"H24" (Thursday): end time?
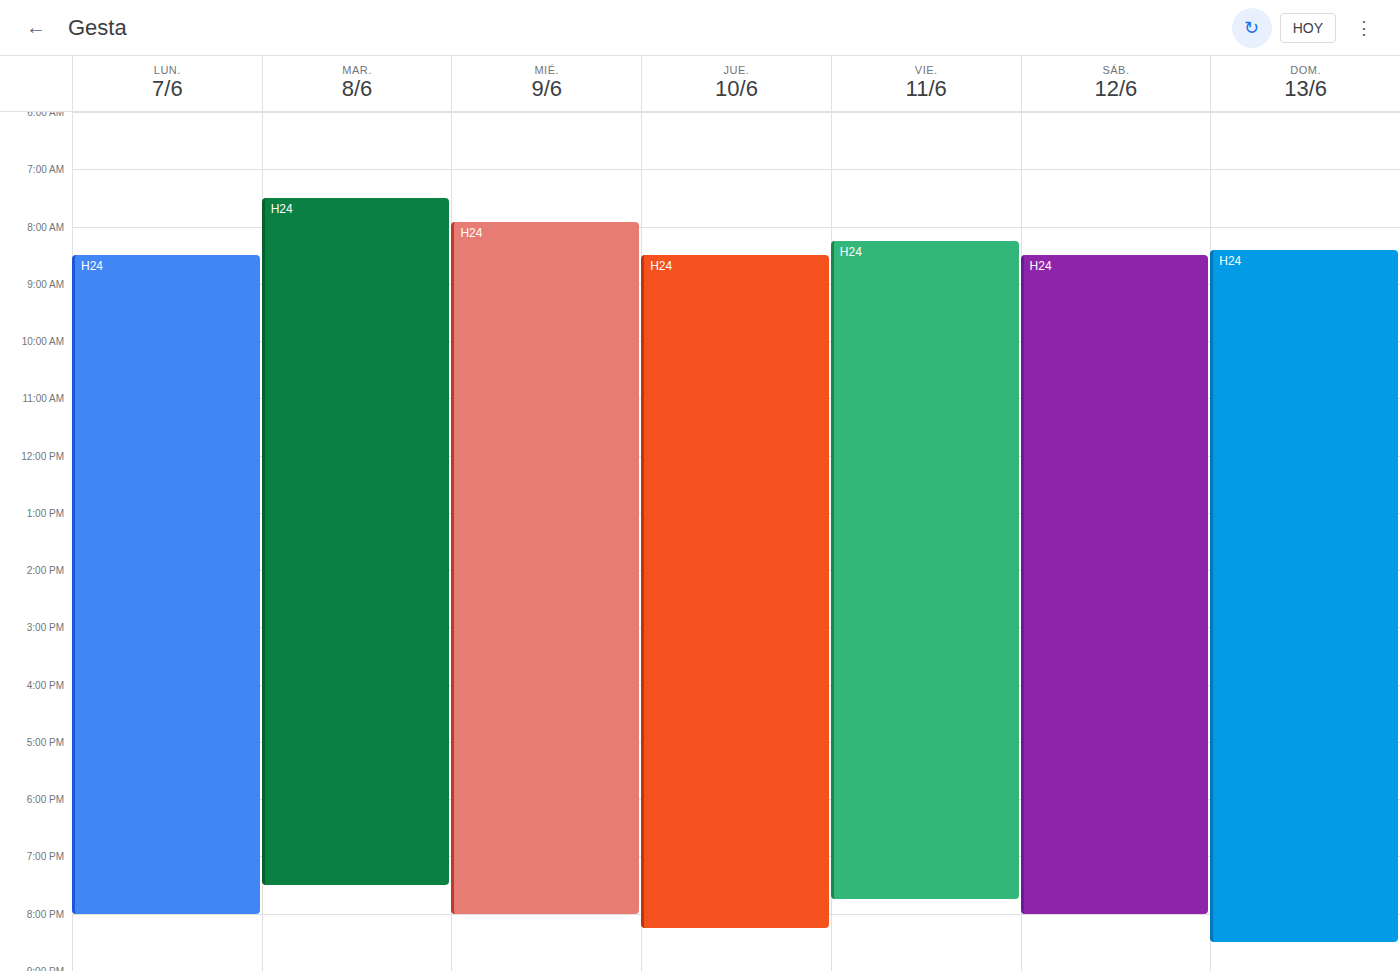
20:15